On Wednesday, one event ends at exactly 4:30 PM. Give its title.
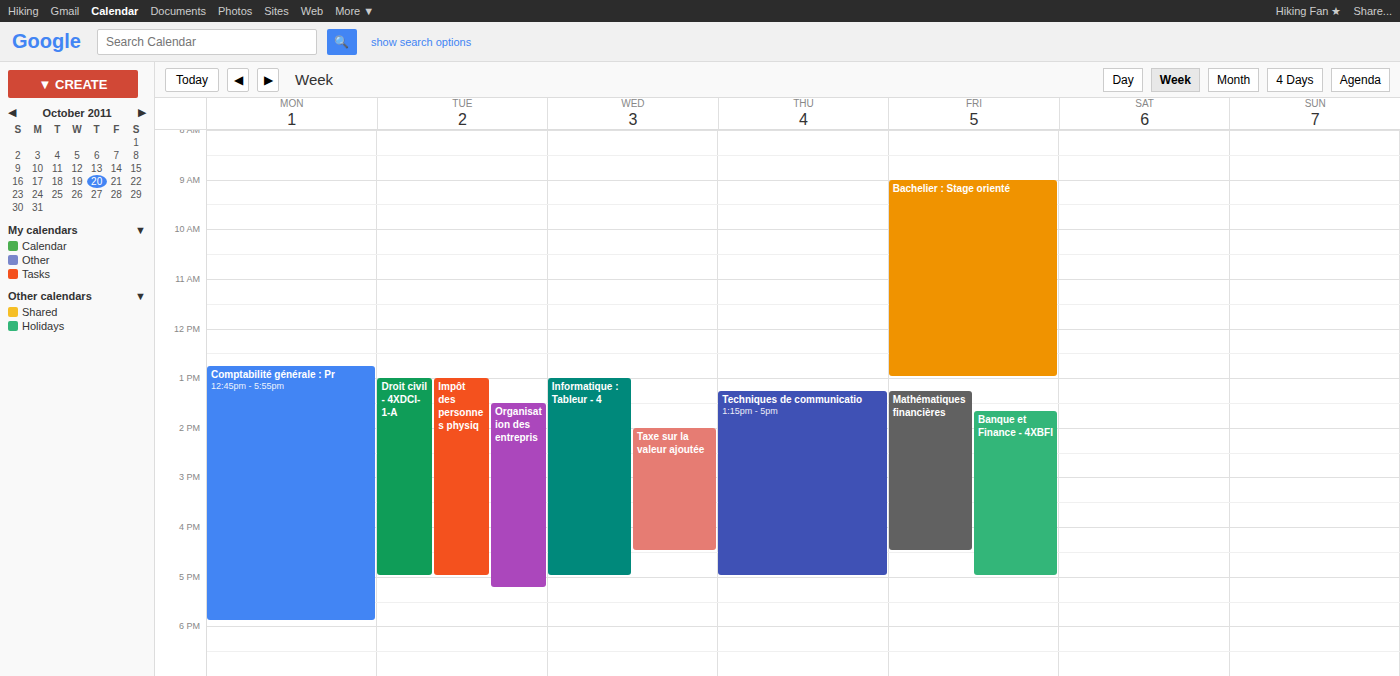
"Taxe sur la valeur ajoutée"